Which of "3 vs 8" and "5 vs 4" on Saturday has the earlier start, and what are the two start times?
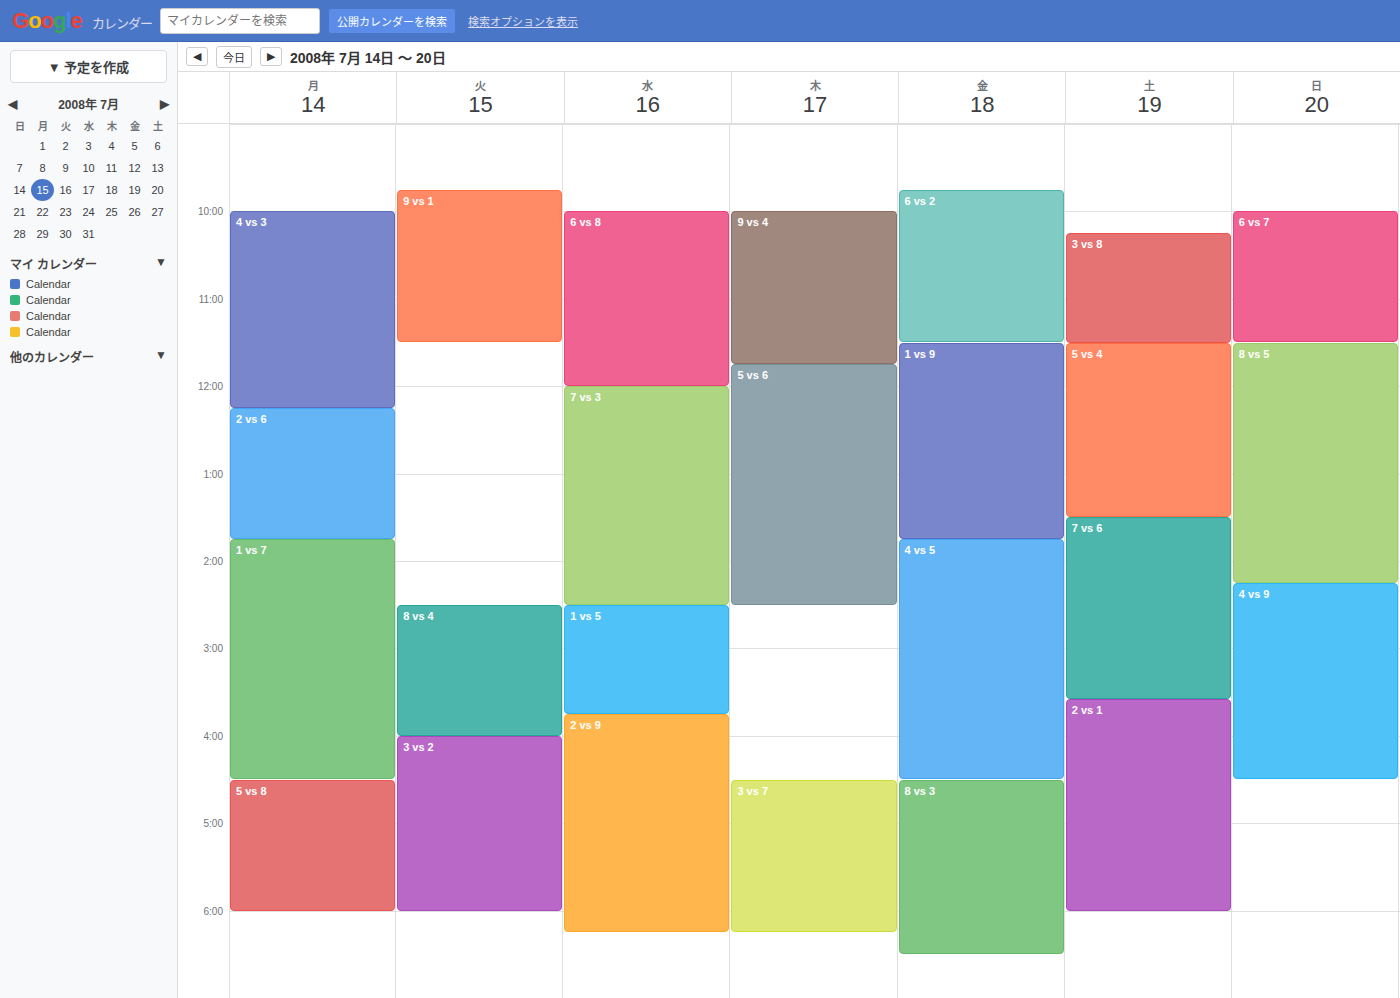
"3 vs 8" 10:15; "5 vs 4" 11:30.